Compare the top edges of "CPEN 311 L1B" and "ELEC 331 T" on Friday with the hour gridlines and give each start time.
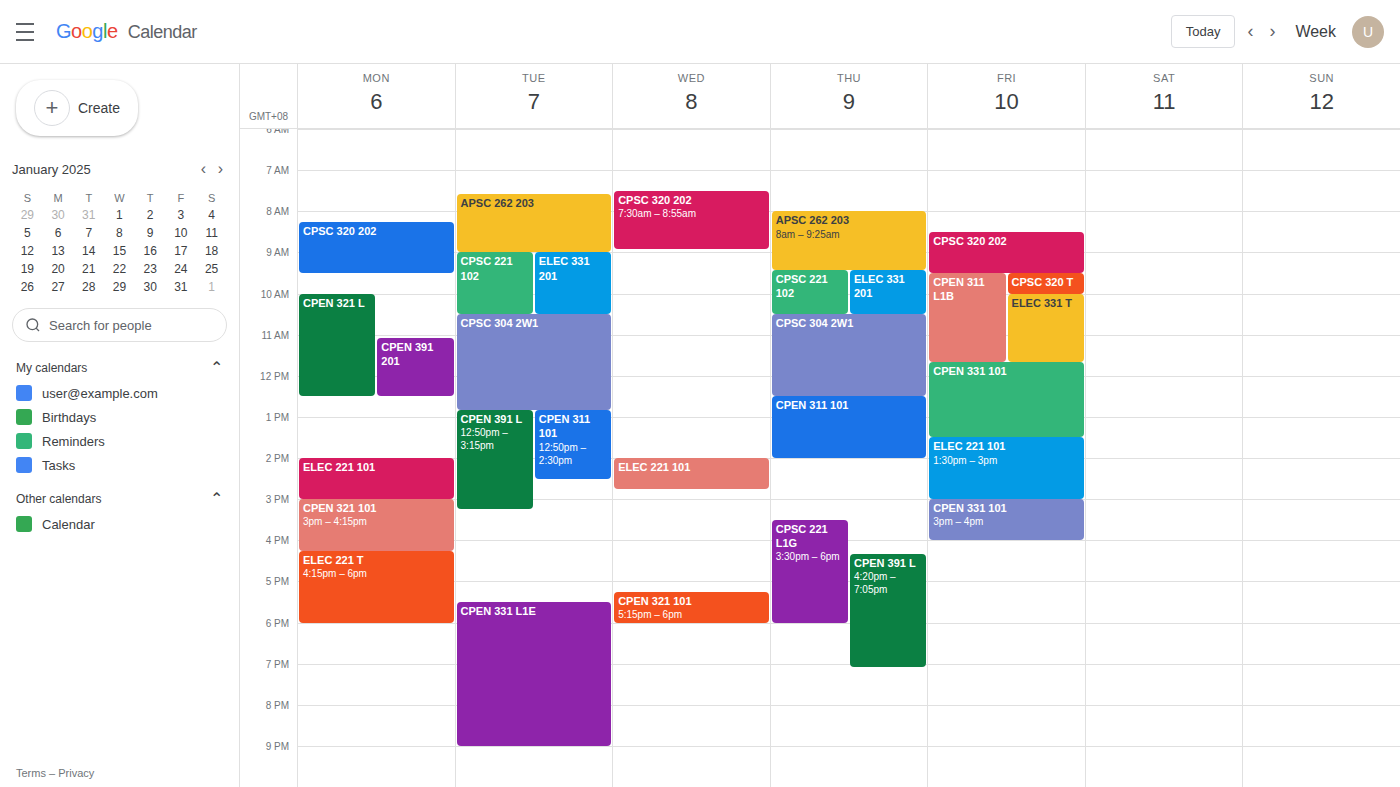
"CPEN 311 L1B": 9:30 AM, halfway between the 9 AM and 10 AM lines. "ELEC 331 T": 10:00 AM, exactly on the 10 AM line.